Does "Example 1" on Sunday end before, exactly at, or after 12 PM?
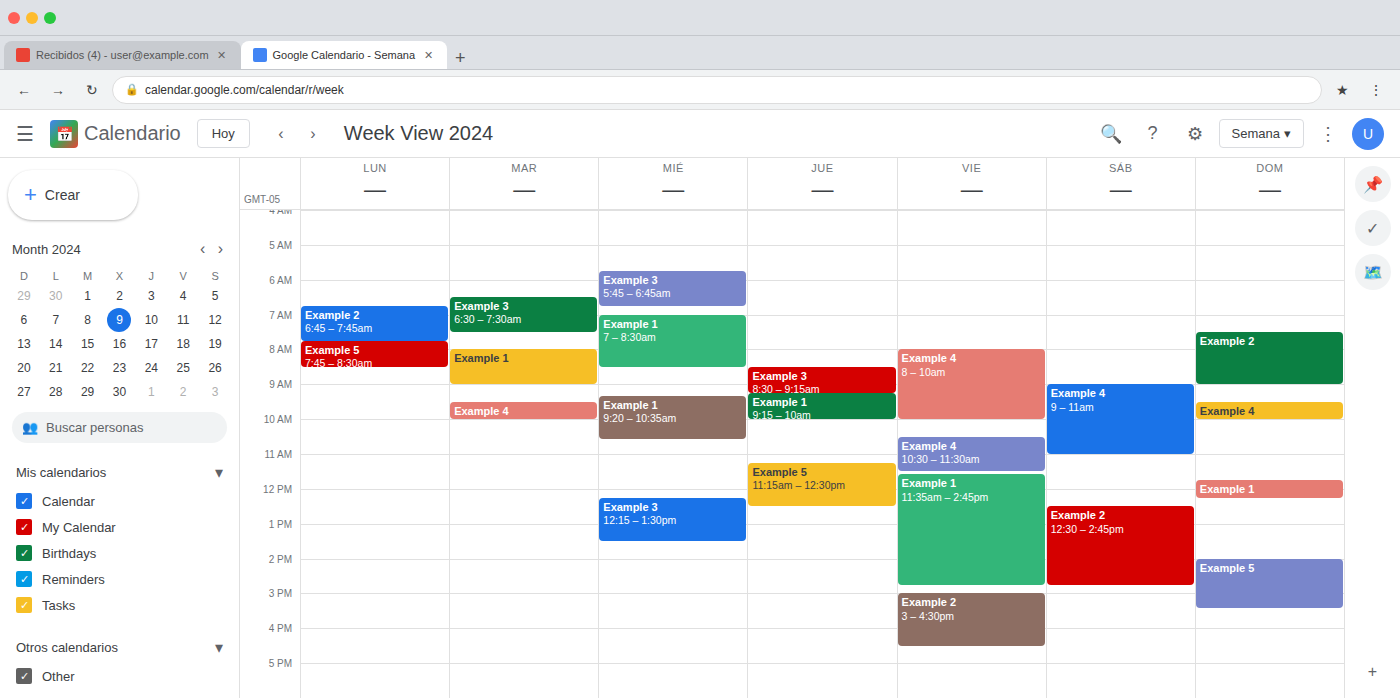
12:15 PM -- after 12 PM, 15 minutes below the 12 PM line.